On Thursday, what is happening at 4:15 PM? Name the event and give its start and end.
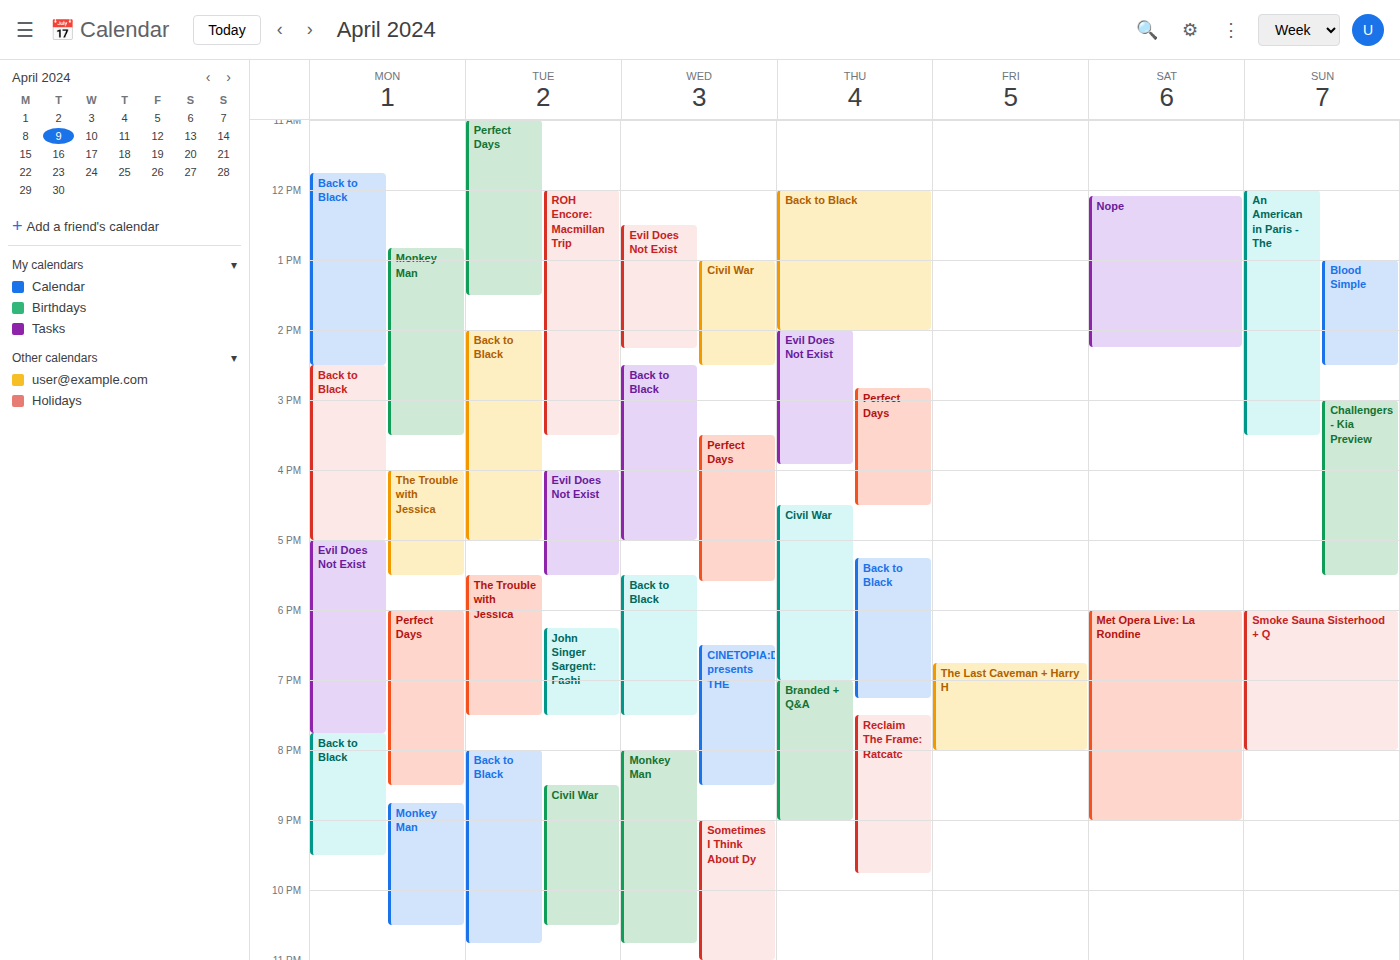
"Perfect Days", 2:50 PM to 4:30 PM